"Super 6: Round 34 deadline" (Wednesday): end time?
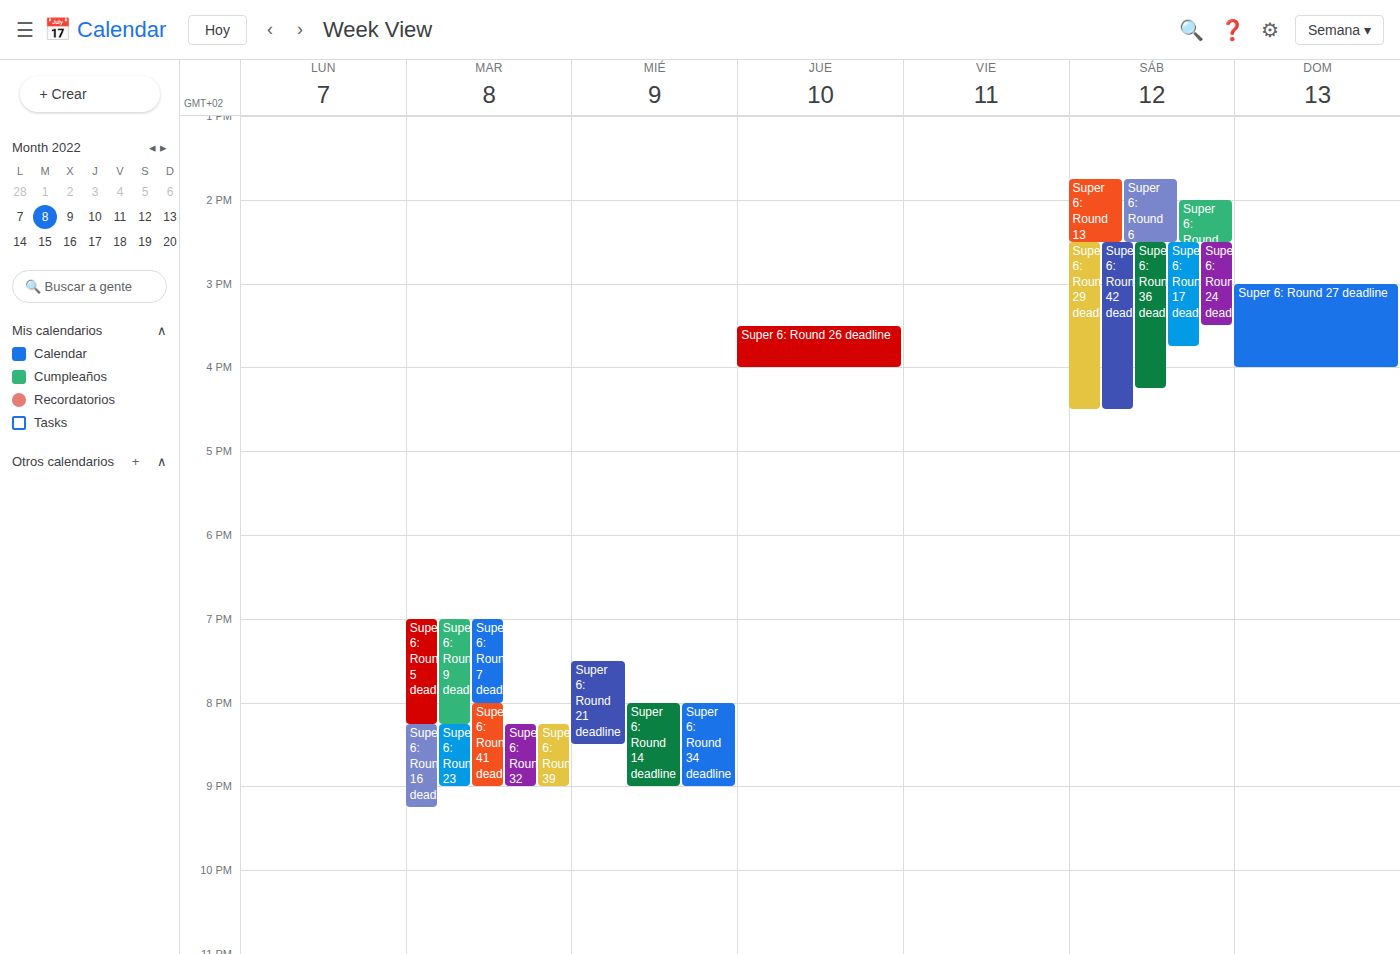
9:00 PM